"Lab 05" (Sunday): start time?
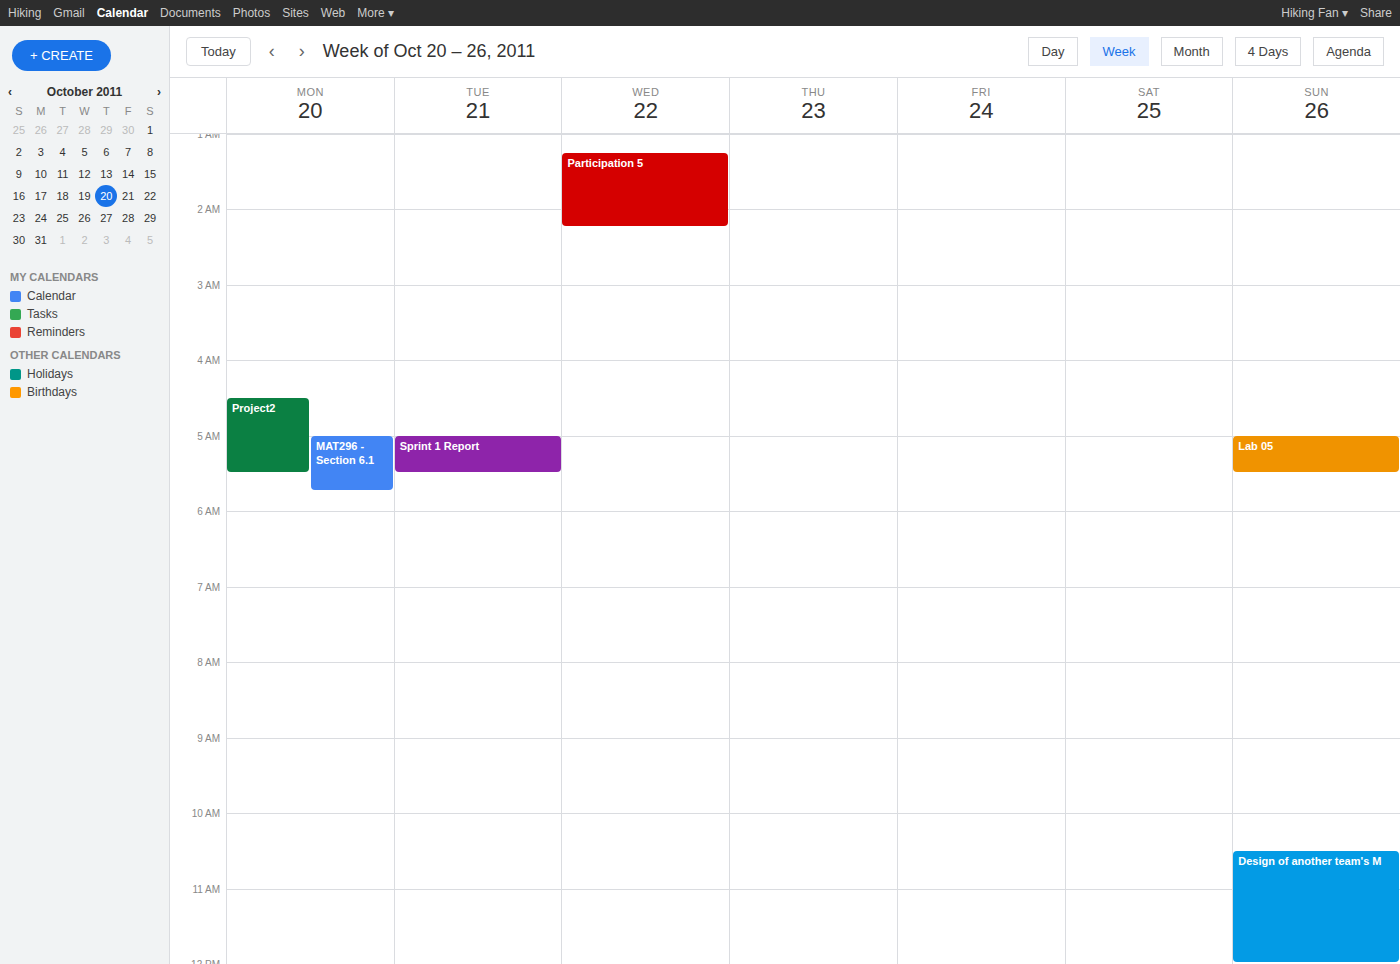
5:00 AM